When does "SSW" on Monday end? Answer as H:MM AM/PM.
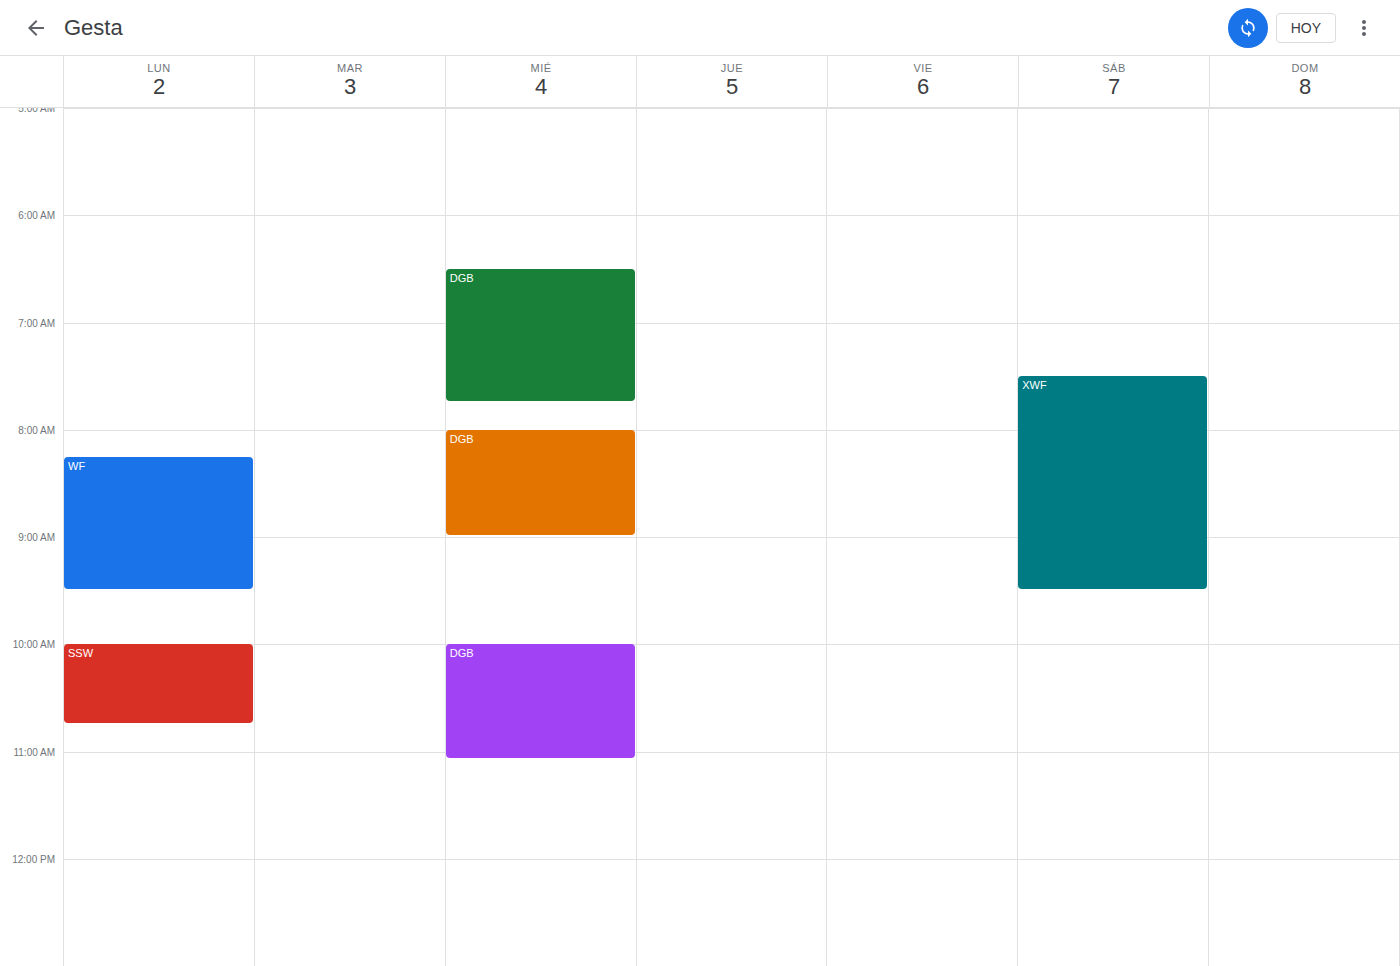
10:45 AM